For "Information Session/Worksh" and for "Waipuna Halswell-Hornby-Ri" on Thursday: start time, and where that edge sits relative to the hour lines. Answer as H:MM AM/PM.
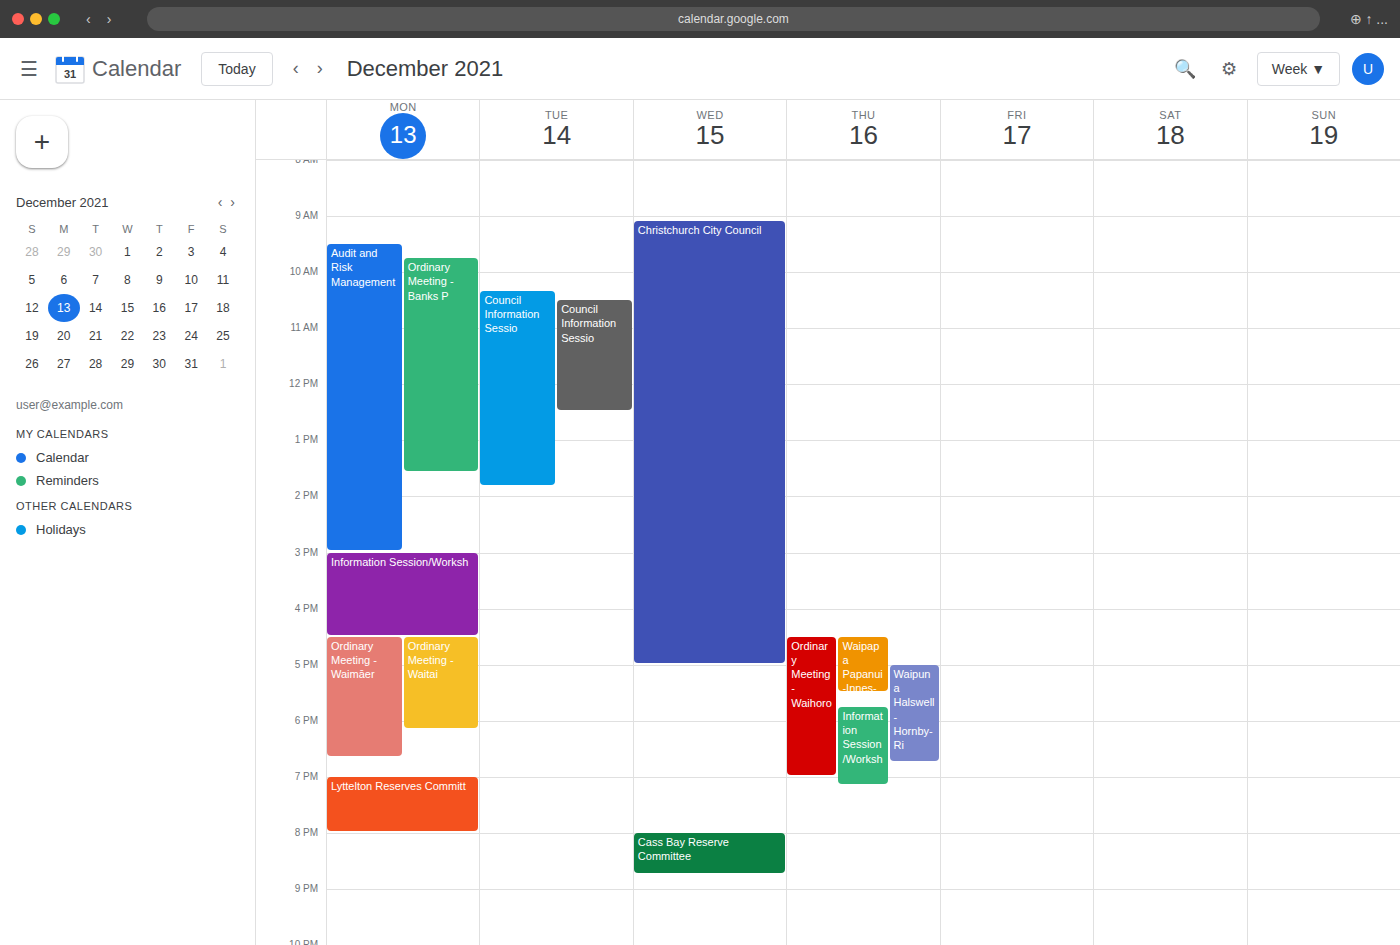
"Information Session/Worksh": 5:45 PM, neither: three quarters of the way from the 5 PM line to the 6 PM line. "Waipuna Halswell-Hornby-Ri": 5:00 PM, exactly on the 5 PM line.